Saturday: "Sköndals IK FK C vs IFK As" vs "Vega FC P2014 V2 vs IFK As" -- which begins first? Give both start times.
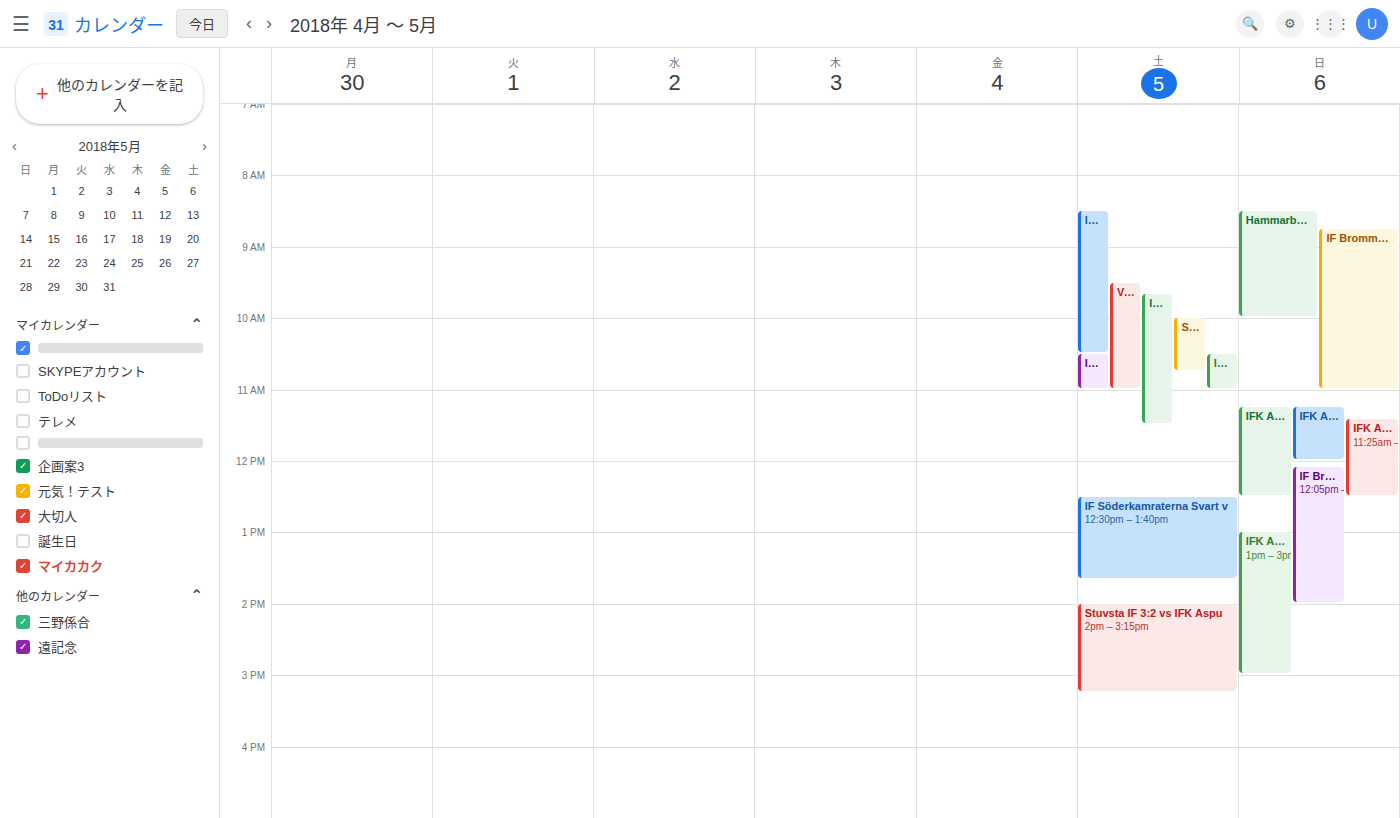
"Vega FC P2014 V2 vs IFK As" 9:30 AM; "Sköndals IK FK C vs IFK As" 10:00 AM.